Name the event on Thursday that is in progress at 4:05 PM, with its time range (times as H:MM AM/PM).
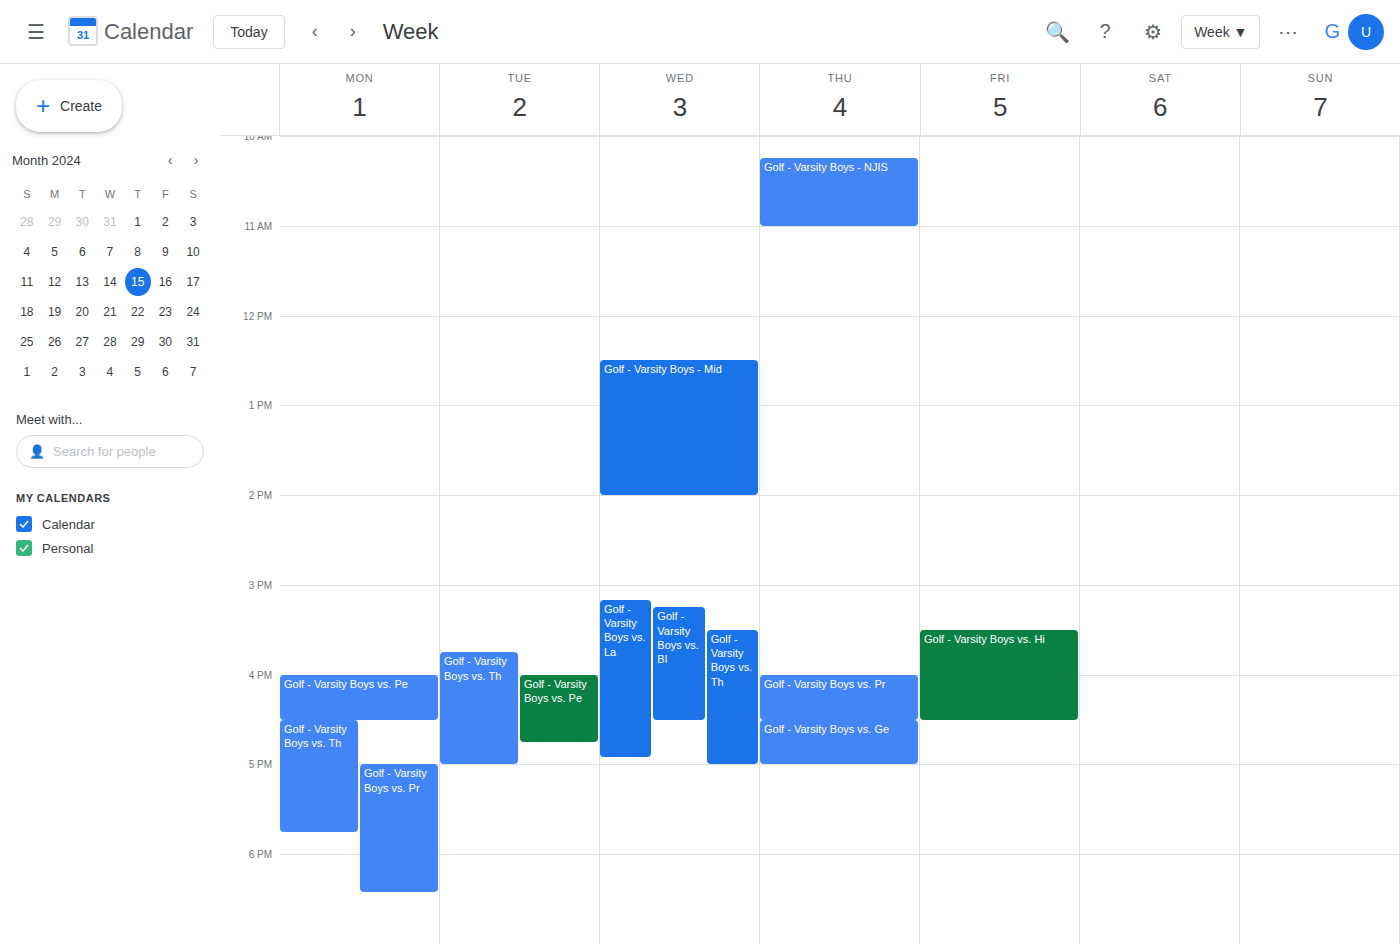
"Golf - Varsity Boys vs. Pr", 4:00 PM to 4:30 PM